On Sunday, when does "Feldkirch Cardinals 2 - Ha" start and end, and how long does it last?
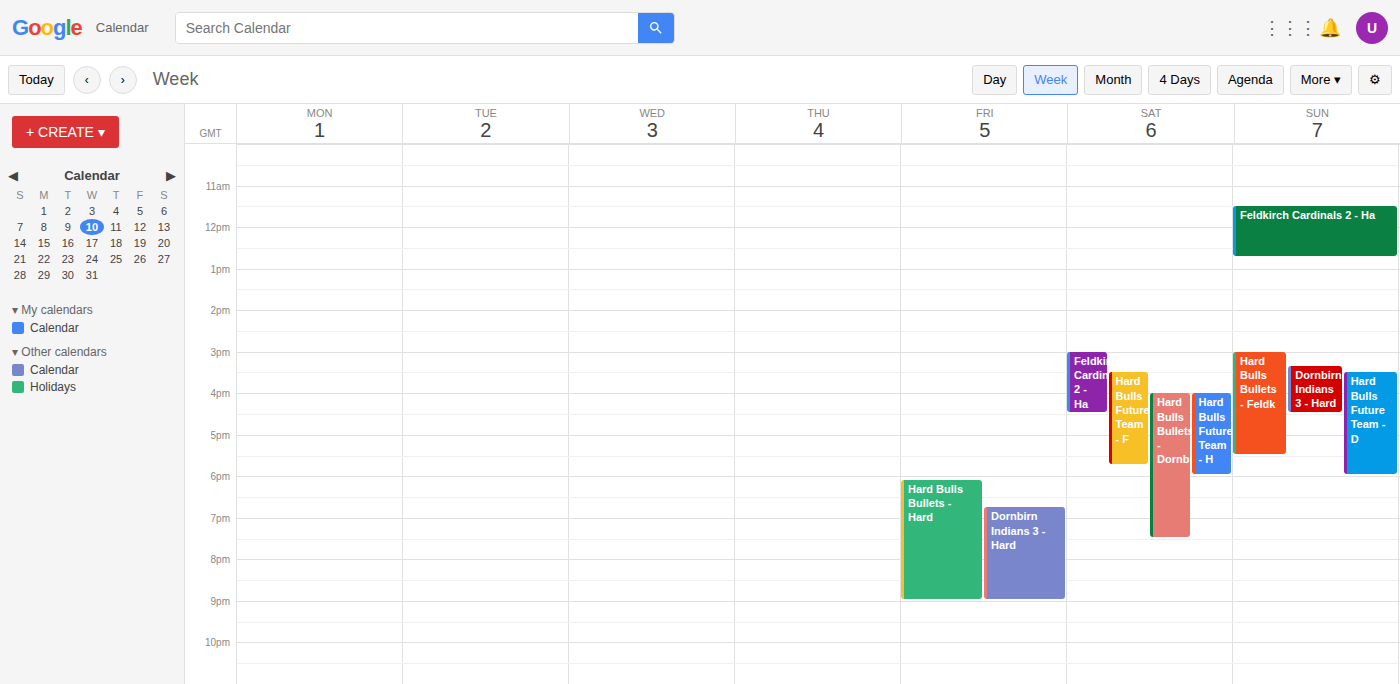
11:30 AM to 12:45 PM, 1 hour 15 minutes